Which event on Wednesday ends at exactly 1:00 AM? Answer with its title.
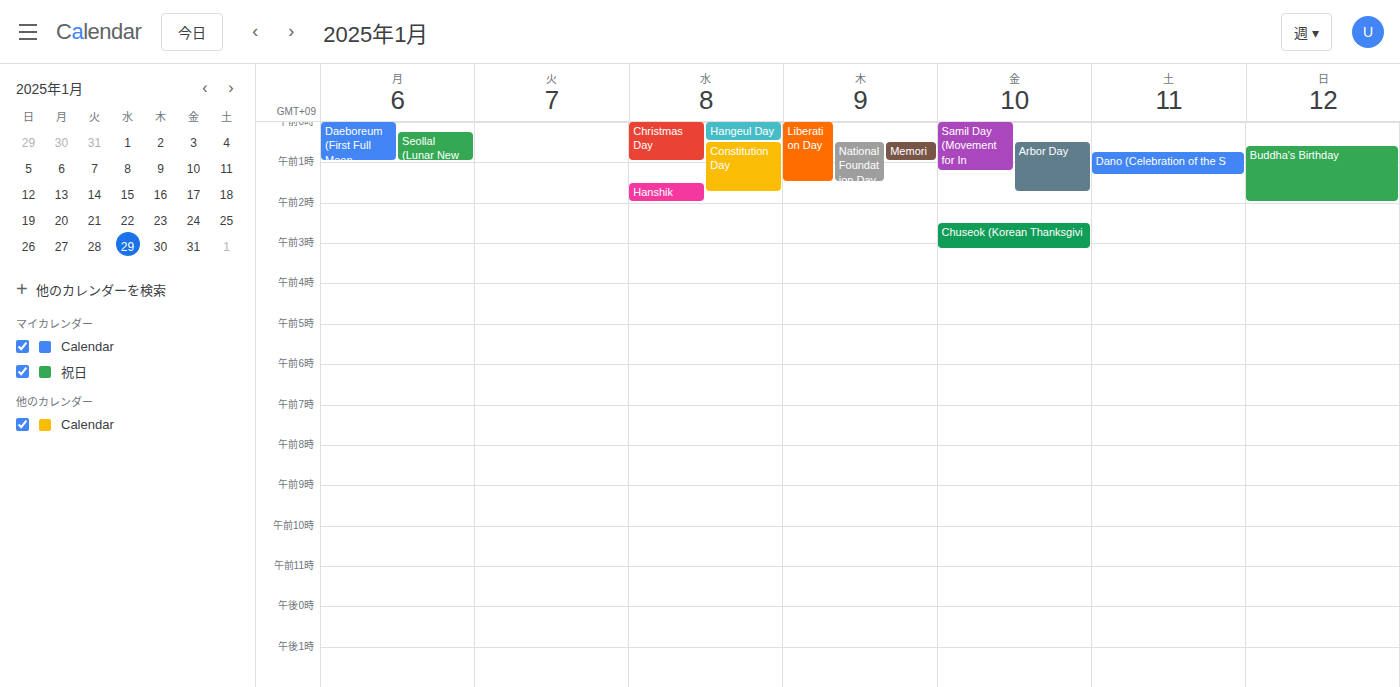
"Christmas Day"